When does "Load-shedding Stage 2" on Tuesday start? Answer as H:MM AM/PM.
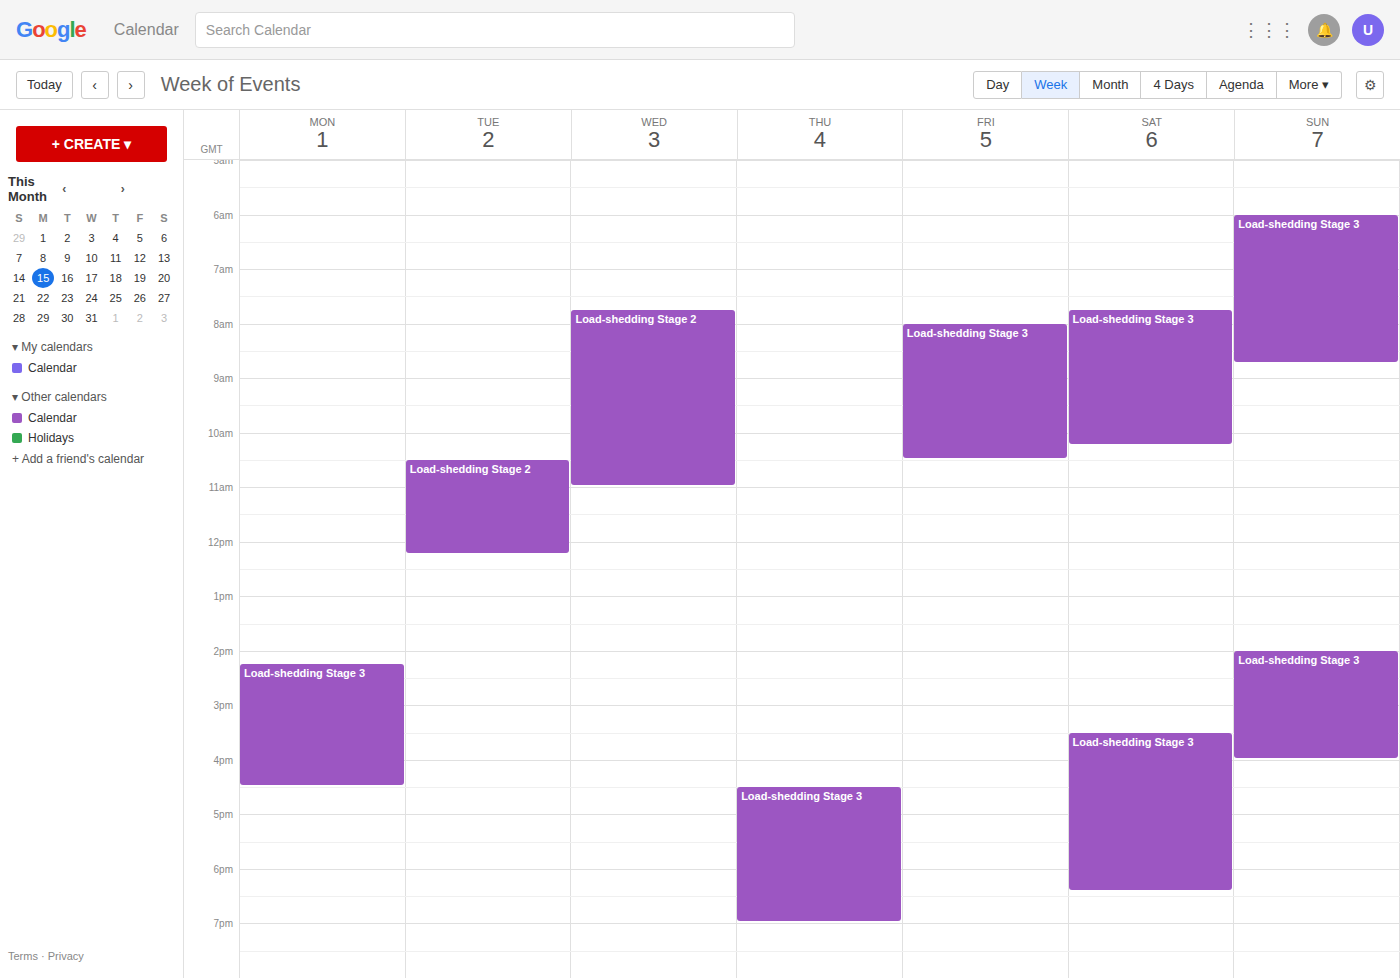
10:30 AM